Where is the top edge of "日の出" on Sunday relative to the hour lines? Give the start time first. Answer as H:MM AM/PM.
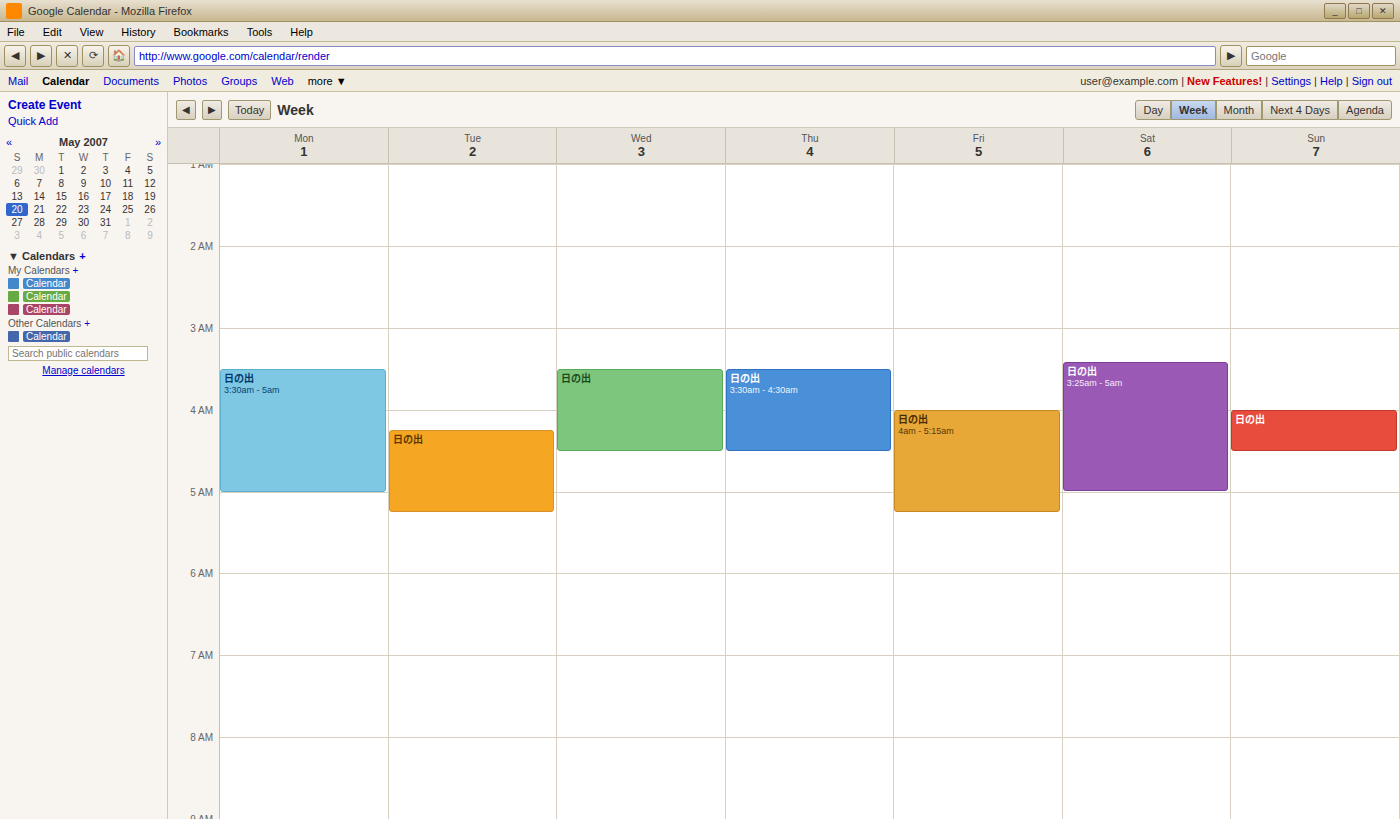
4:00 AM -- exactly on the 4 AM line.